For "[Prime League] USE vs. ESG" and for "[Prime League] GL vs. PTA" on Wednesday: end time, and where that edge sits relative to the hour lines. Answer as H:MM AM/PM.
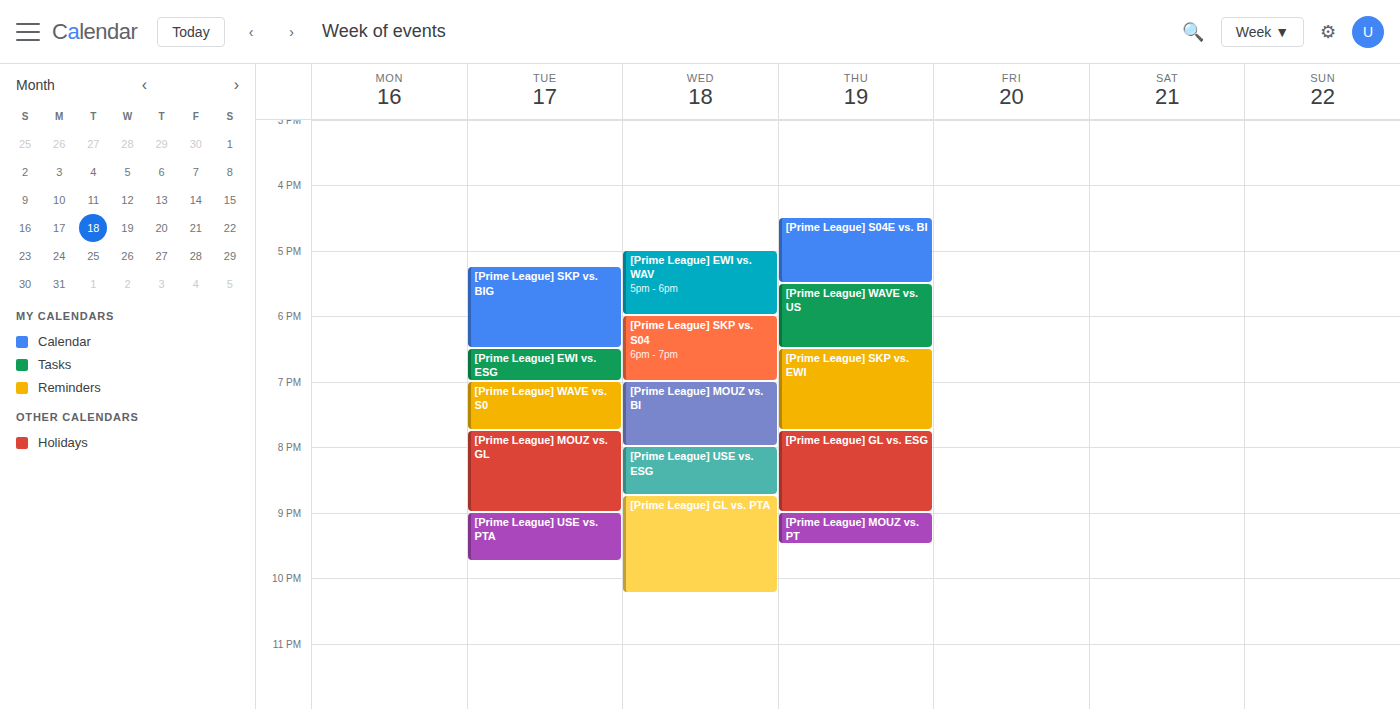
"[Prime League] USE vs. ESG": 8:45 PM, neither: three quarters of the way from the 8 PM line to the 9 PM line. "[Prime League] GL vs. PTA": 10:15 PM, neither: a quarter of the way from the 10 PM line to the 11 PM line.